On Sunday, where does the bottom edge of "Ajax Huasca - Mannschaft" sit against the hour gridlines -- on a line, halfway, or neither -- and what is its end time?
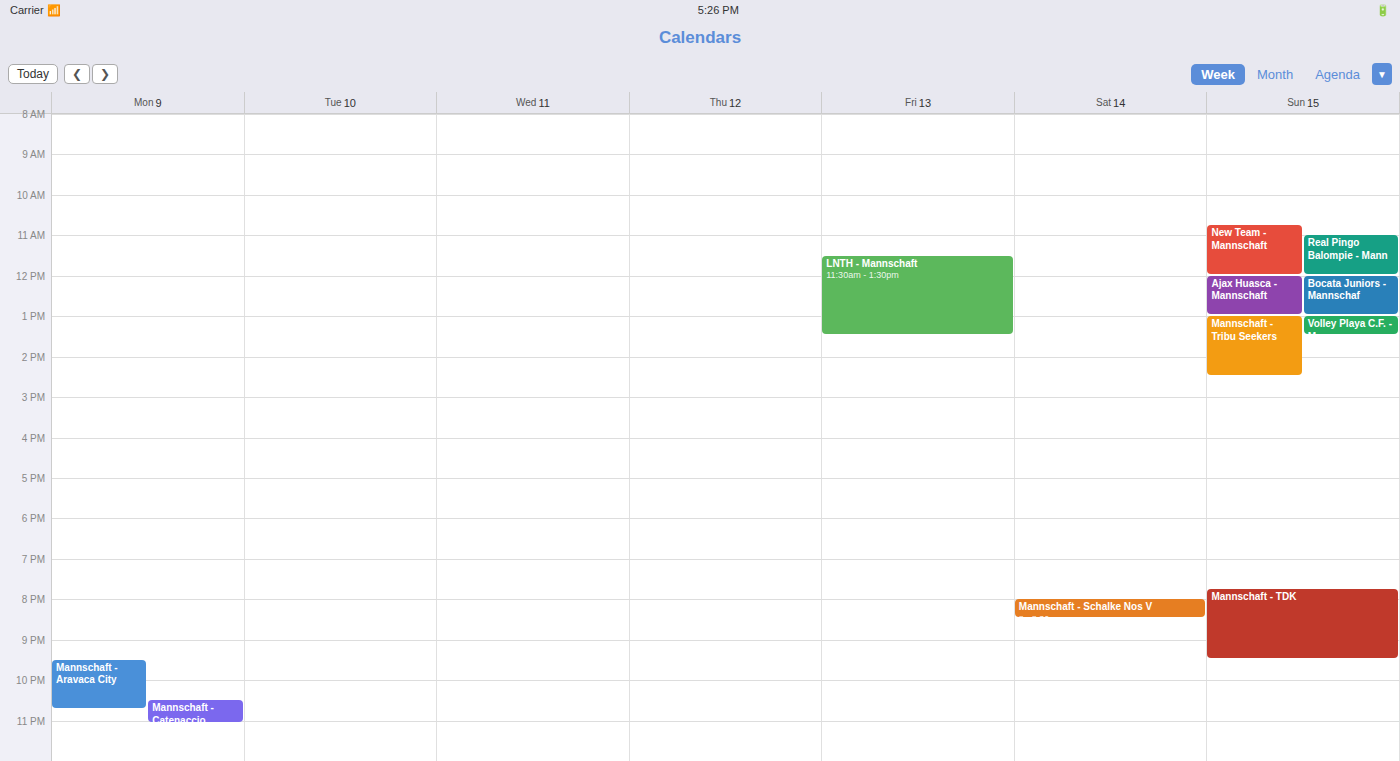
13:00 -- exactly on the 13:00 line.